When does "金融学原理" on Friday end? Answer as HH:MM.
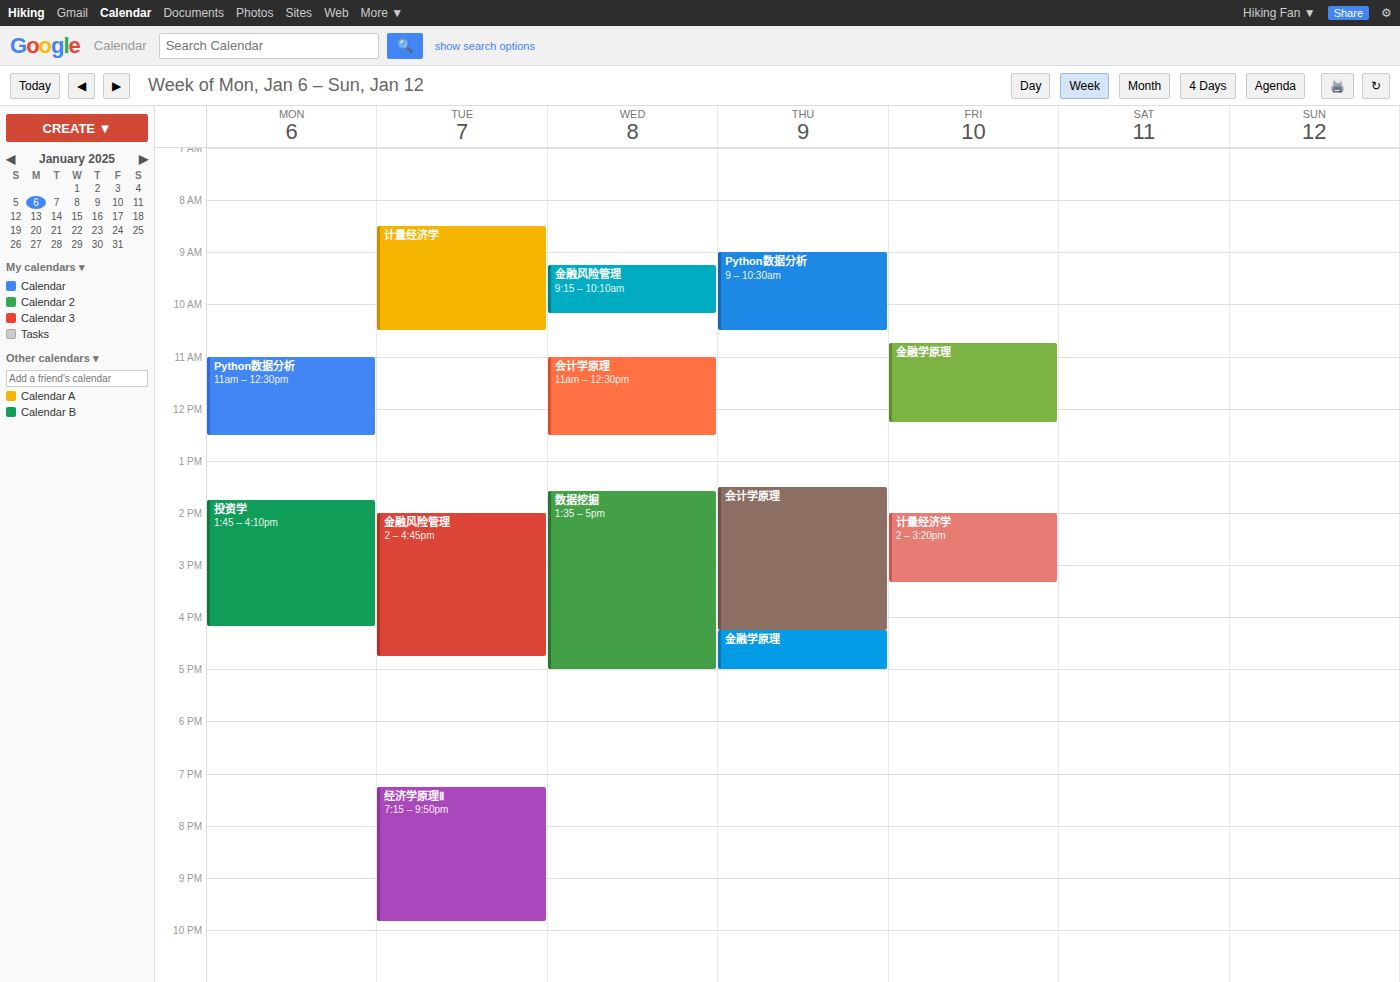
12:15